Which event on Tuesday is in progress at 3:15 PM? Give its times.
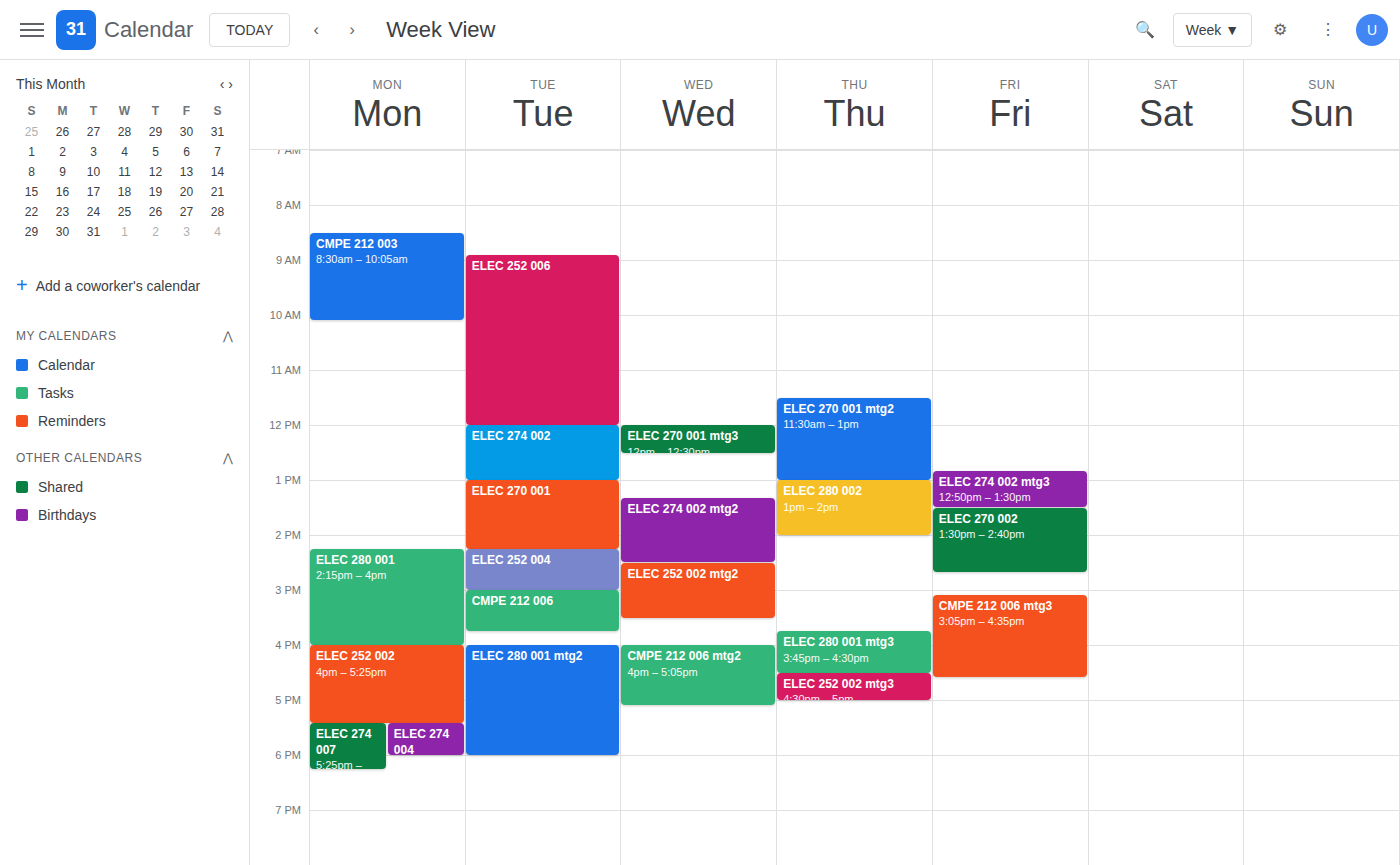
"CMPE 212 006", 3:00 PM to 3:45 PM